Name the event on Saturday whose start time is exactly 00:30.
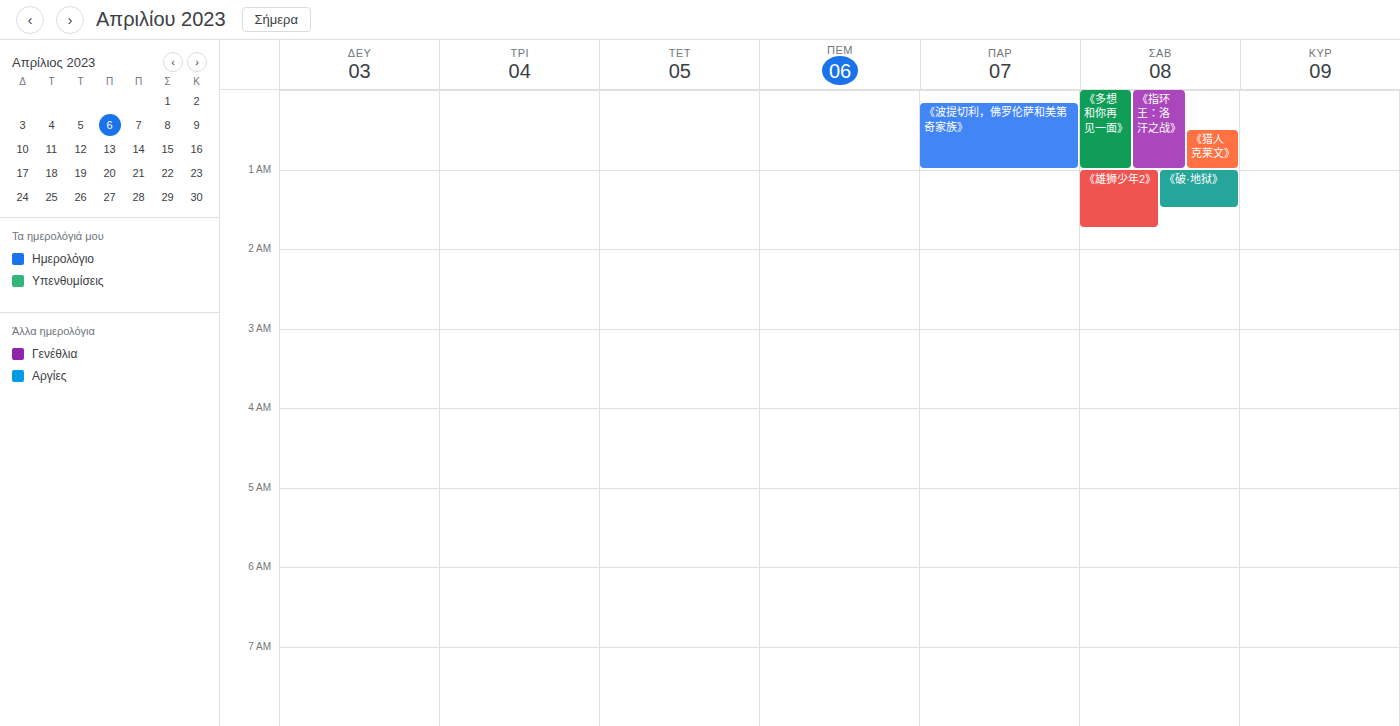
"《猎人克莱文》"